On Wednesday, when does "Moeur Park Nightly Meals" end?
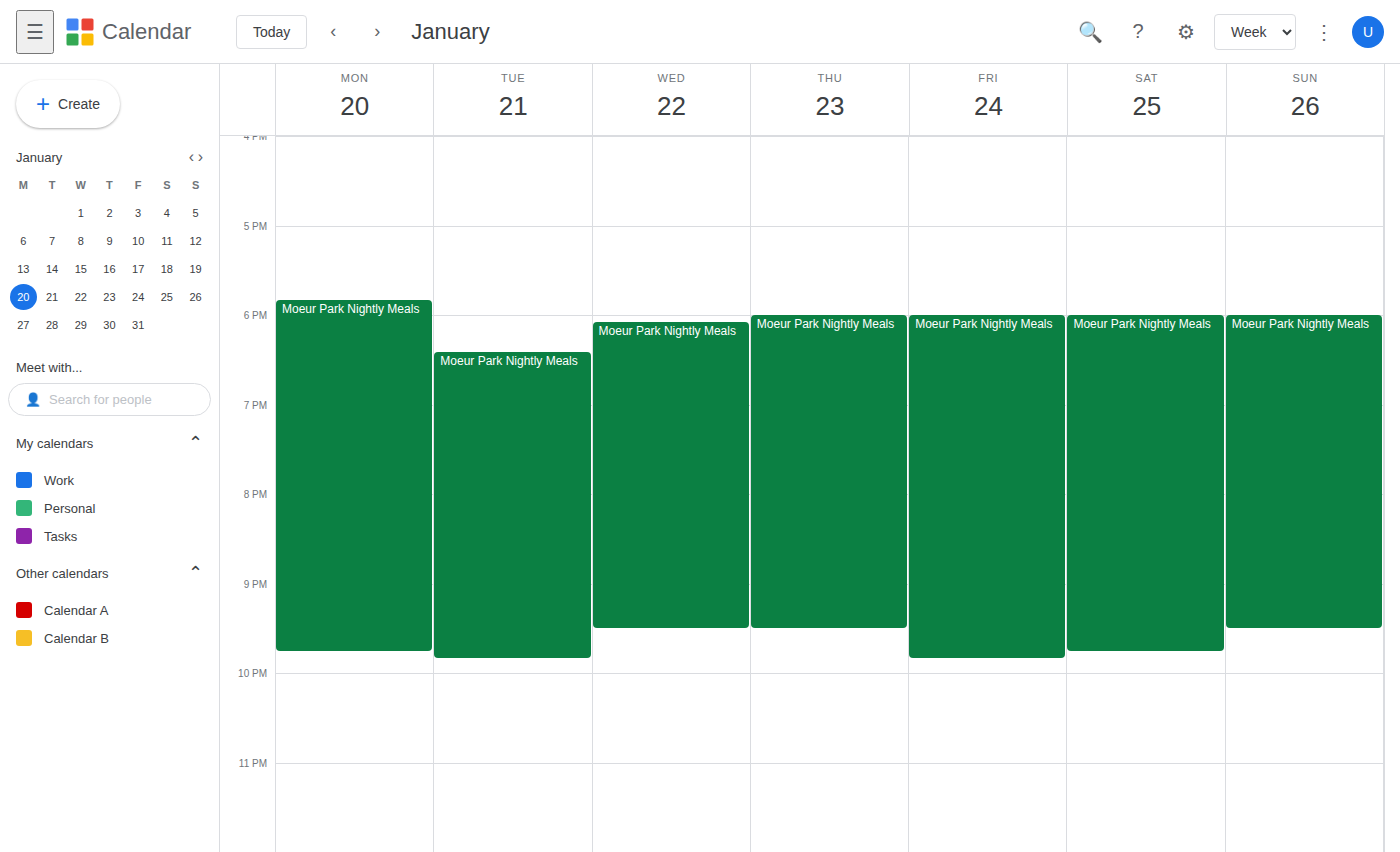
9:30 PM